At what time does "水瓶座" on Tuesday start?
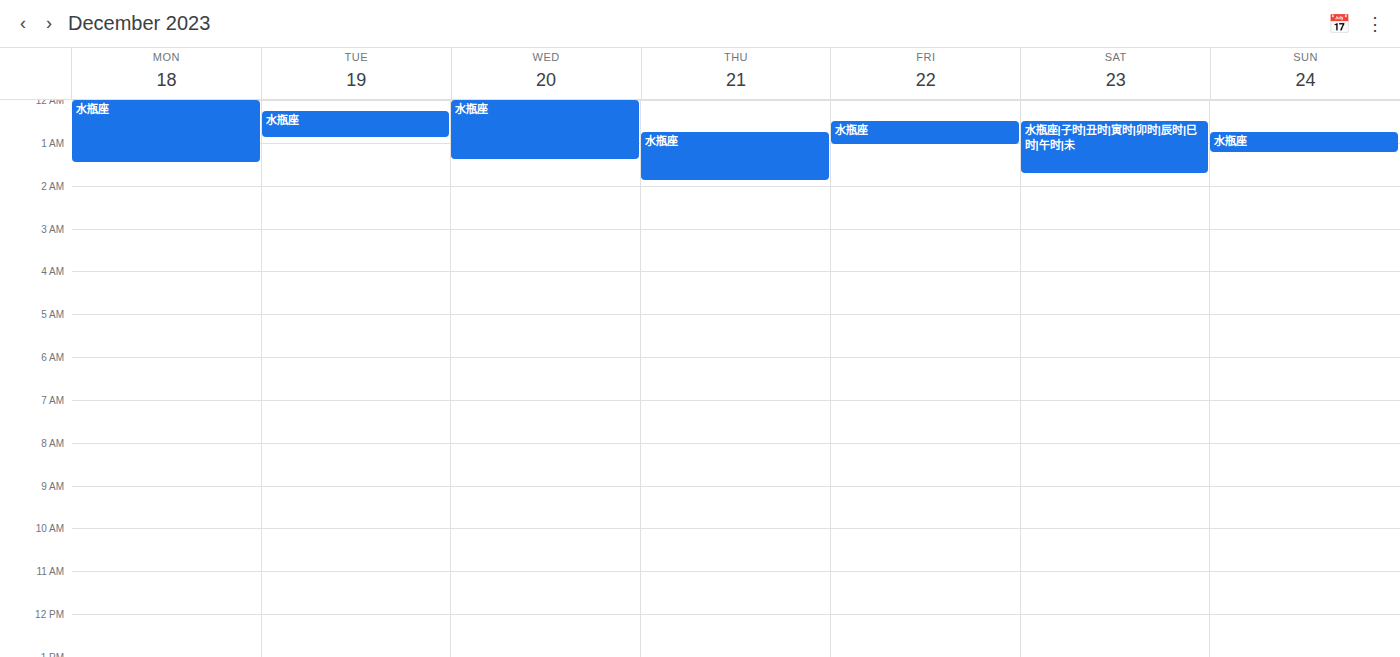
12:15 AM